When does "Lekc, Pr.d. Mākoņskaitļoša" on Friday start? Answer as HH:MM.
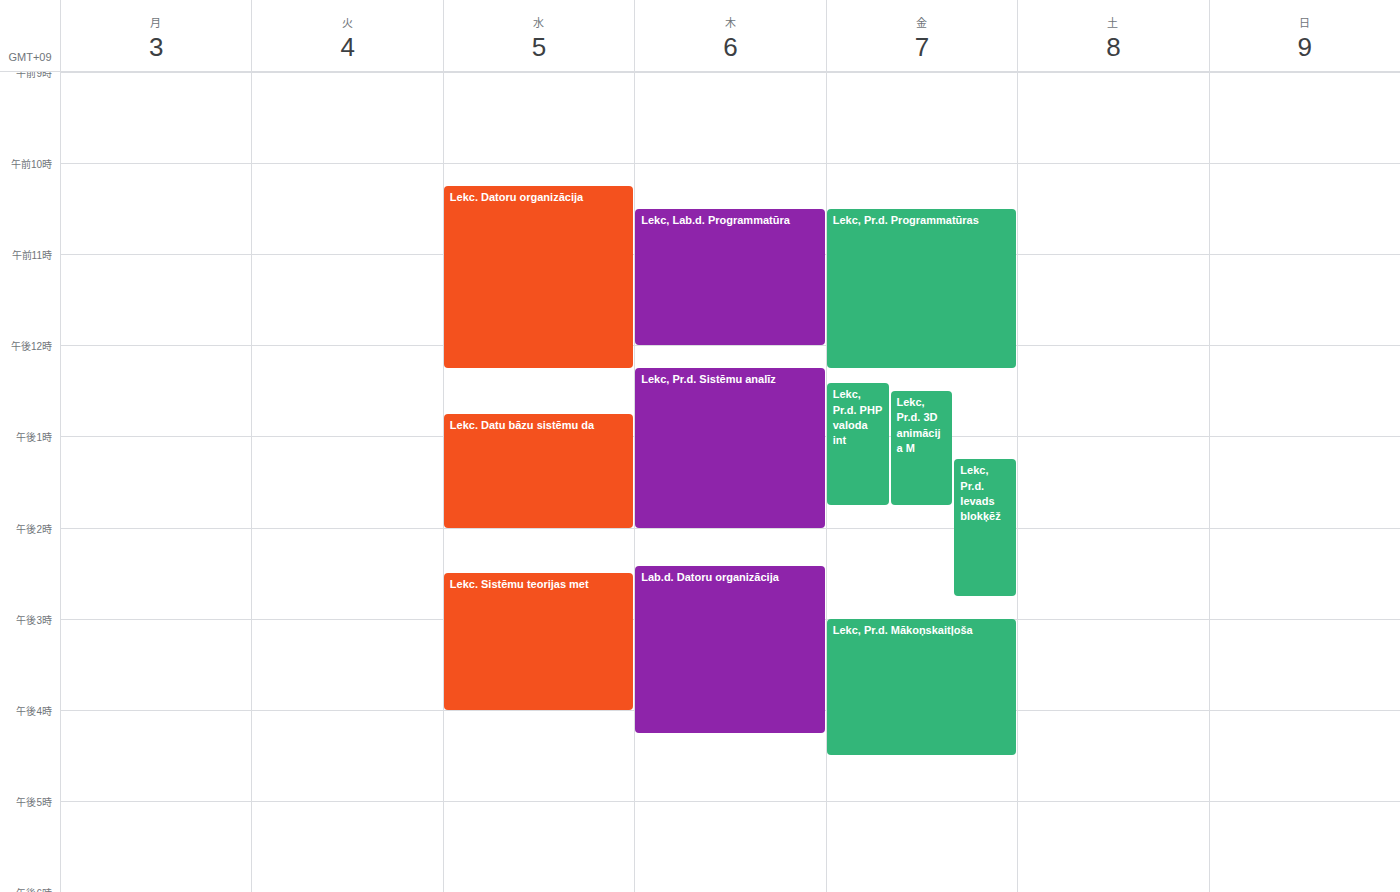
15:00